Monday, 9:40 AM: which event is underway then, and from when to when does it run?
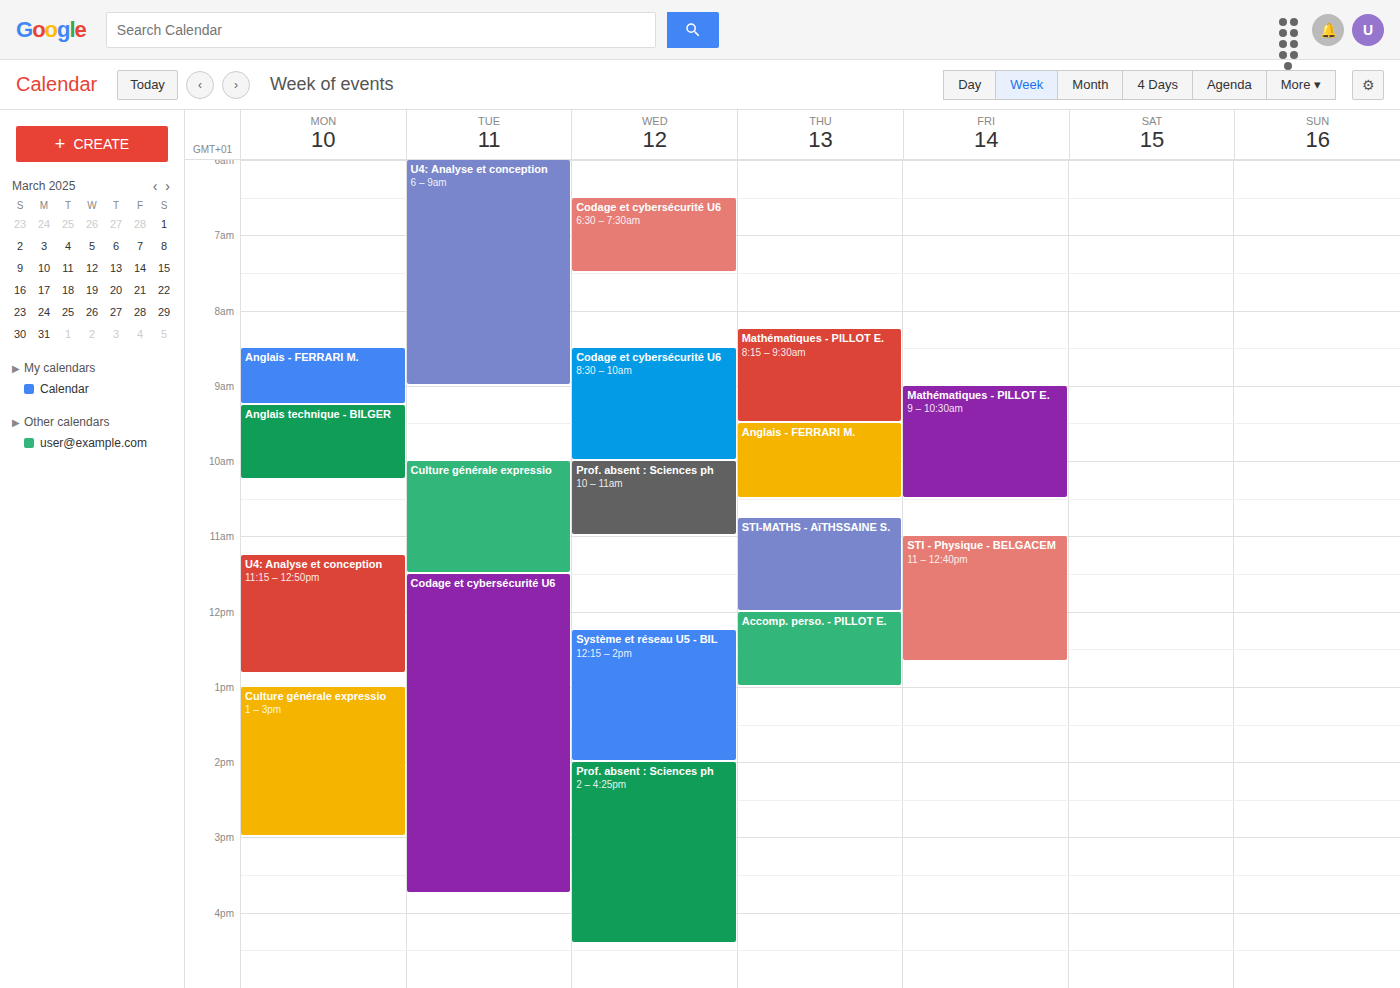
"Anglais technique - BILGER", 9:15 AM to 10:15 AM